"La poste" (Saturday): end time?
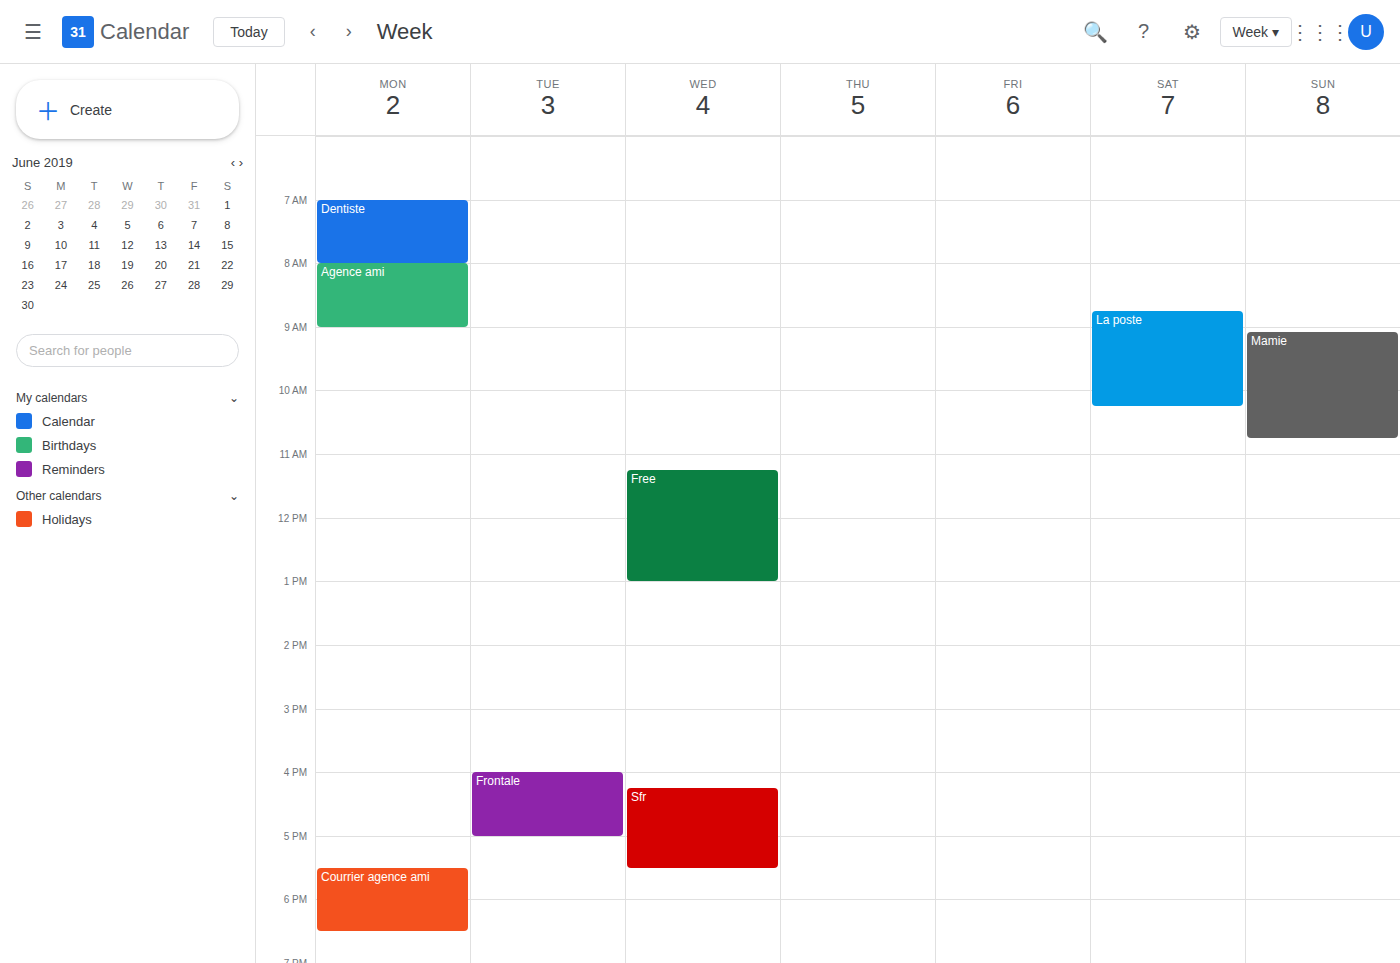
10:15 AM